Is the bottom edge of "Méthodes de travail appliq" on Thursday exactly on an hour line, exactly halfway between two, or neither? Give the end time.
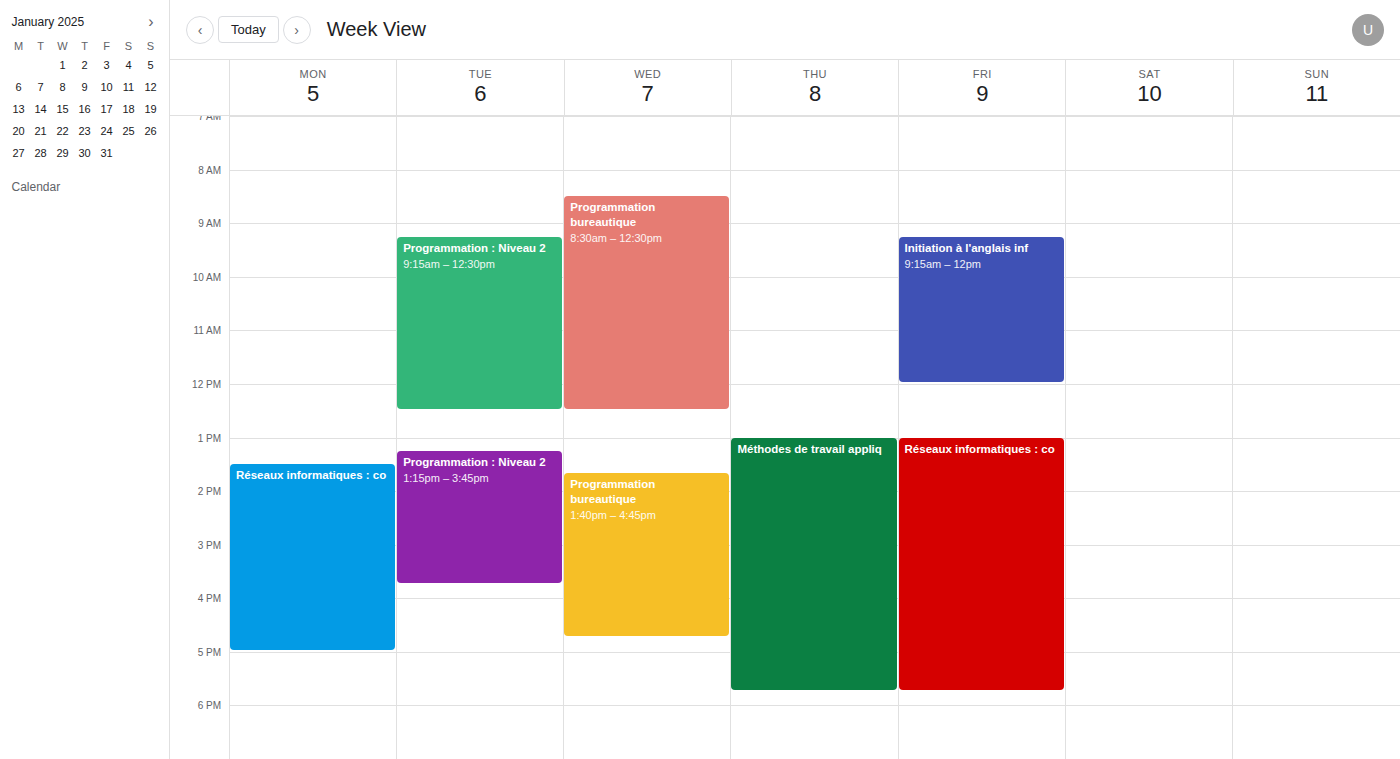
5:45 PM -- neither: three quarters of the way from the 5 PM line to the 6 PM line.